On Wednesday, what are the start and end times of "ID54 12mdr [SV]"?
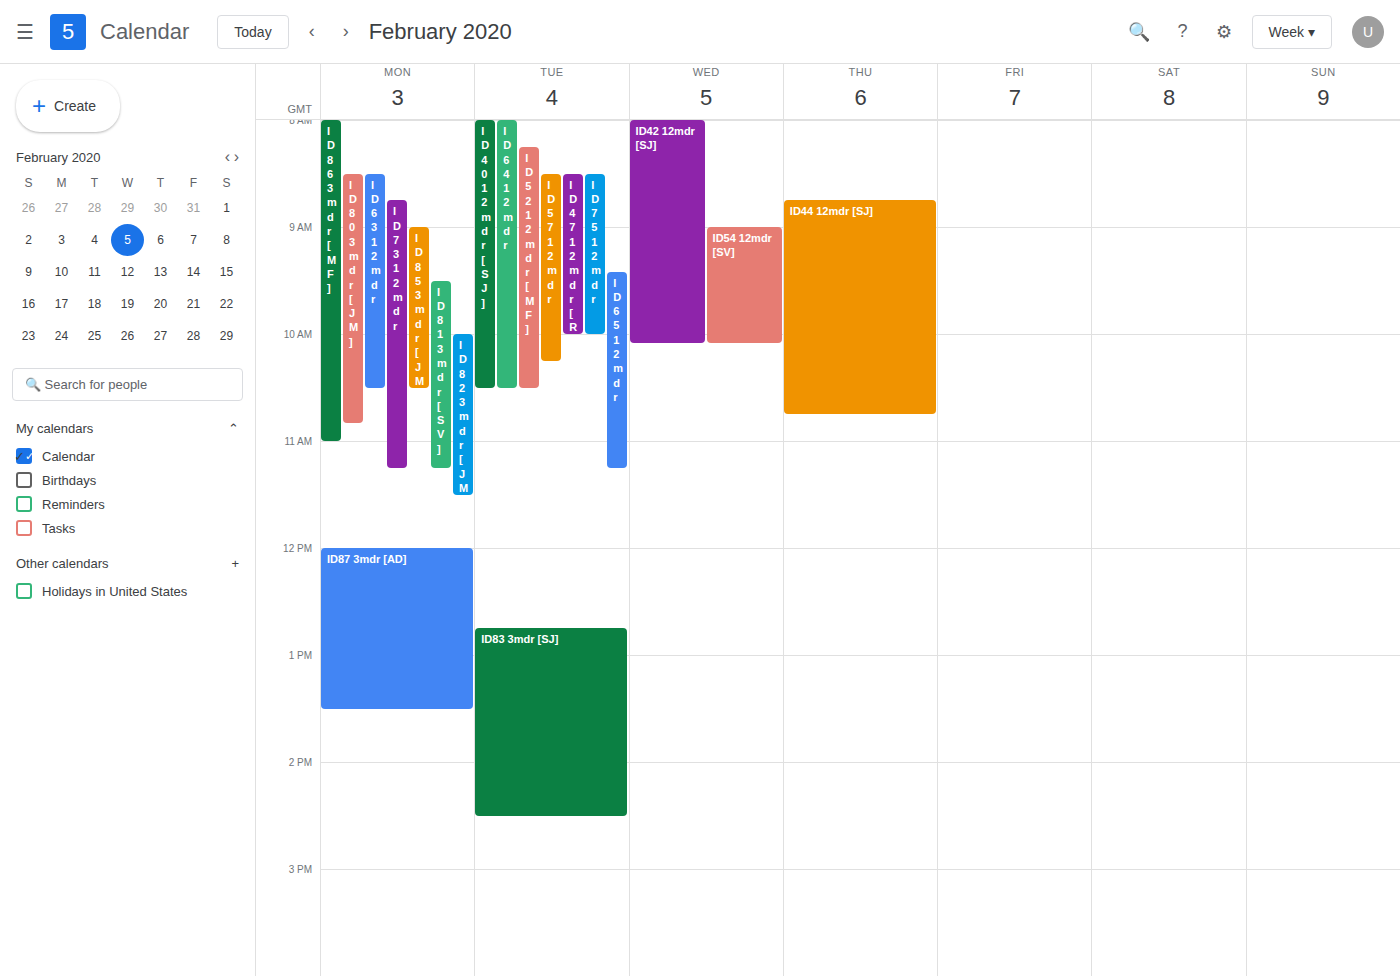
9:00 AM to 10:05 AM